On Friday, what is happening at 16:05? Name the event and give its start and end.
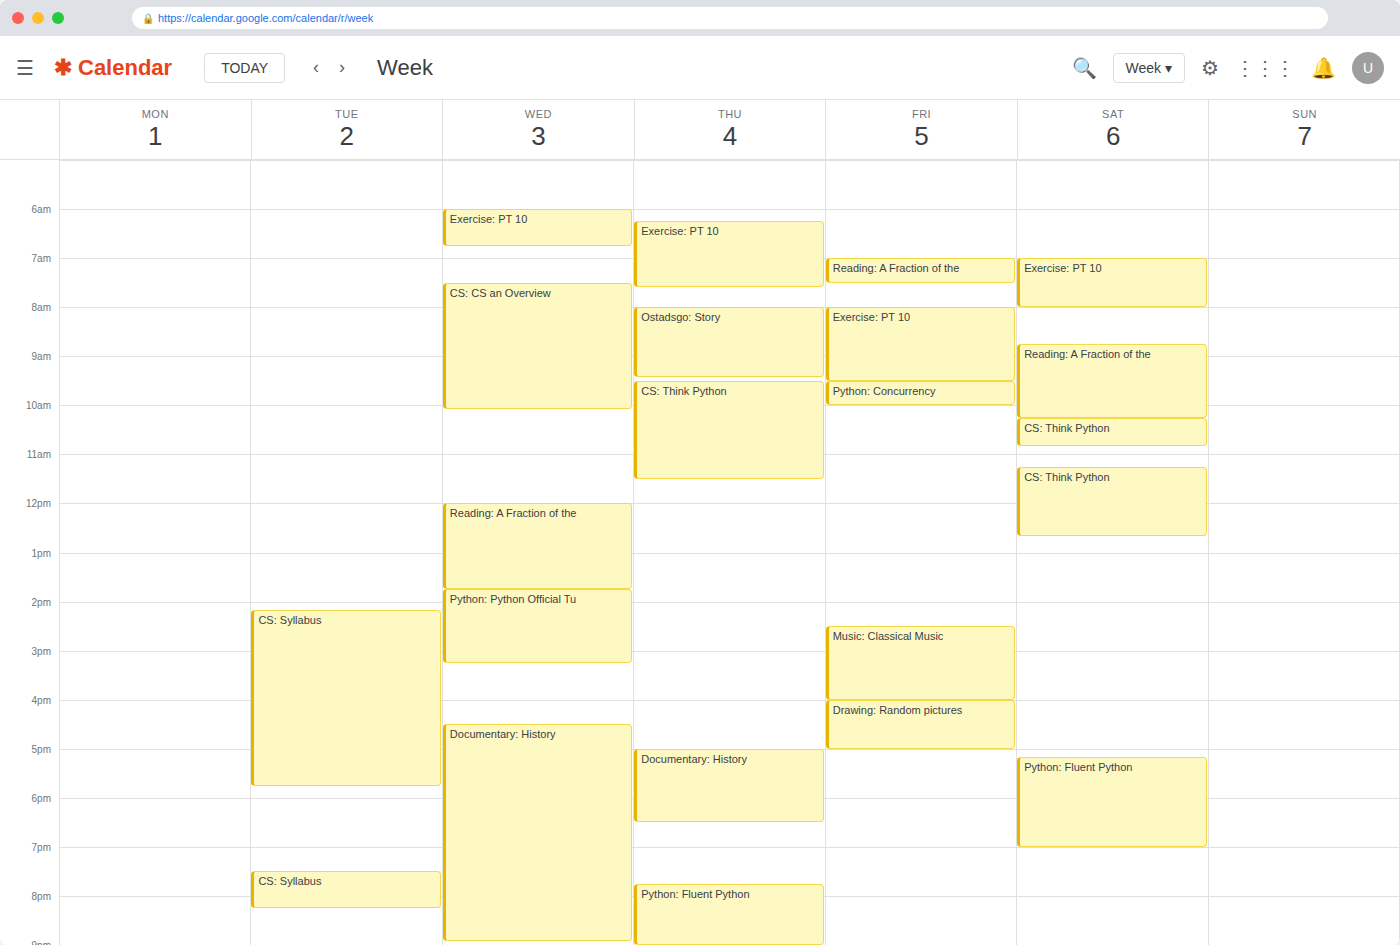
"Drawing: Random pictures", 16:00 to 17:00